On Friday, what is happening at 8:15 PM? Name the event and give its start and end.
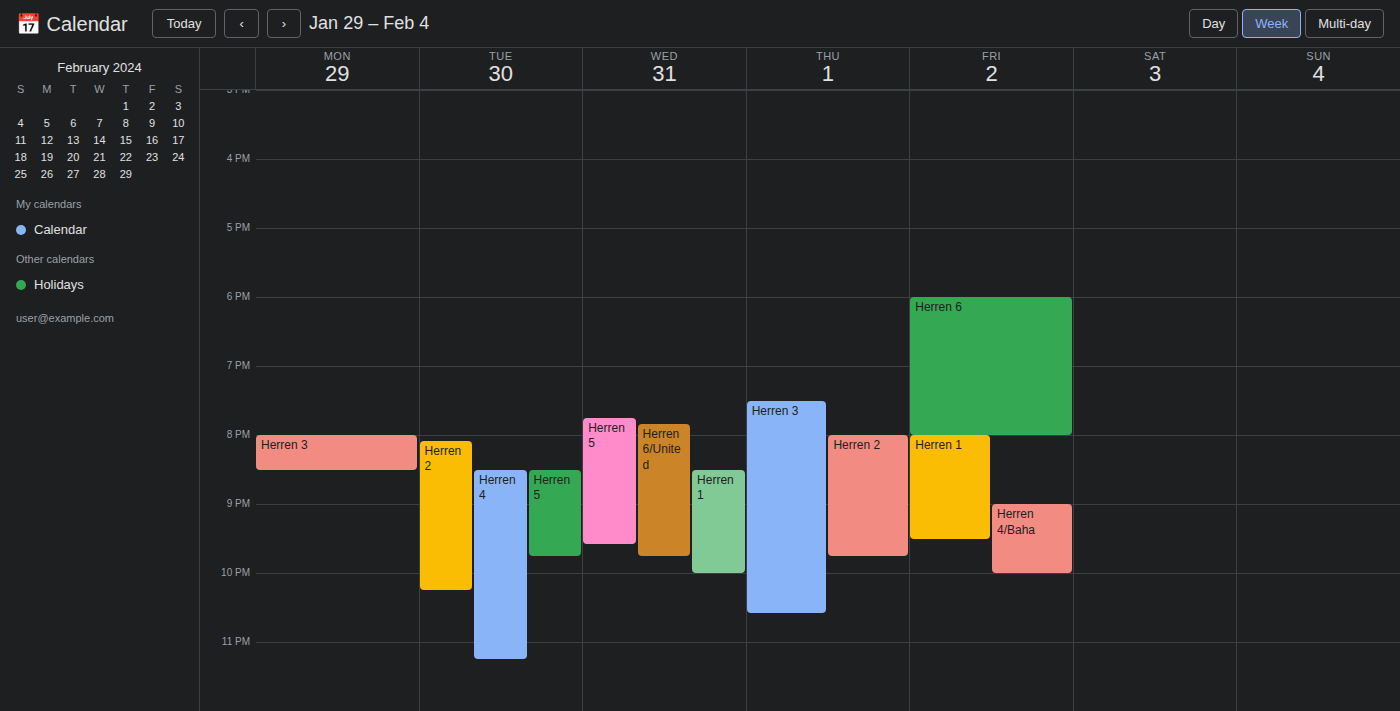
"Herren 1", 8:00 PM to 9:30 PM